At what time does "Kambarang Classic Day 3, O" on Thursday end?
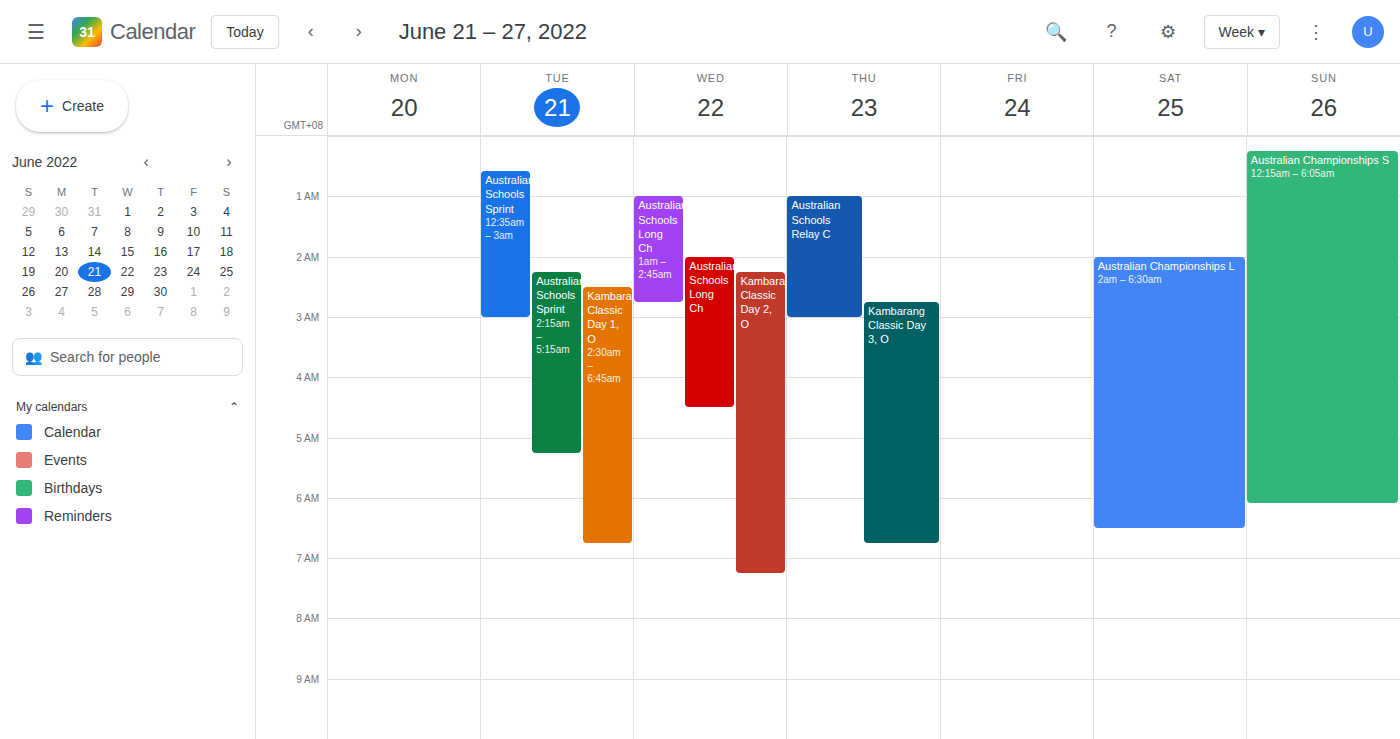
6:45 AM